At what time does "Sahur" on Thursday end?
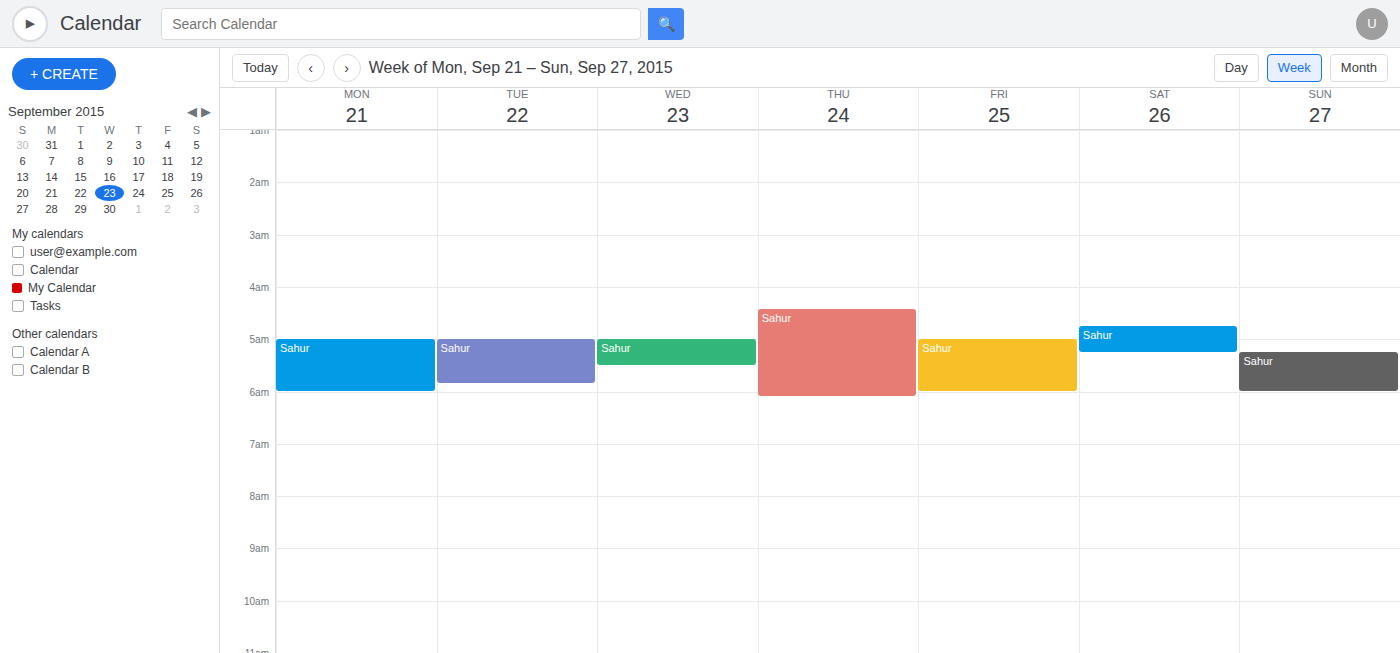
6:05 AM